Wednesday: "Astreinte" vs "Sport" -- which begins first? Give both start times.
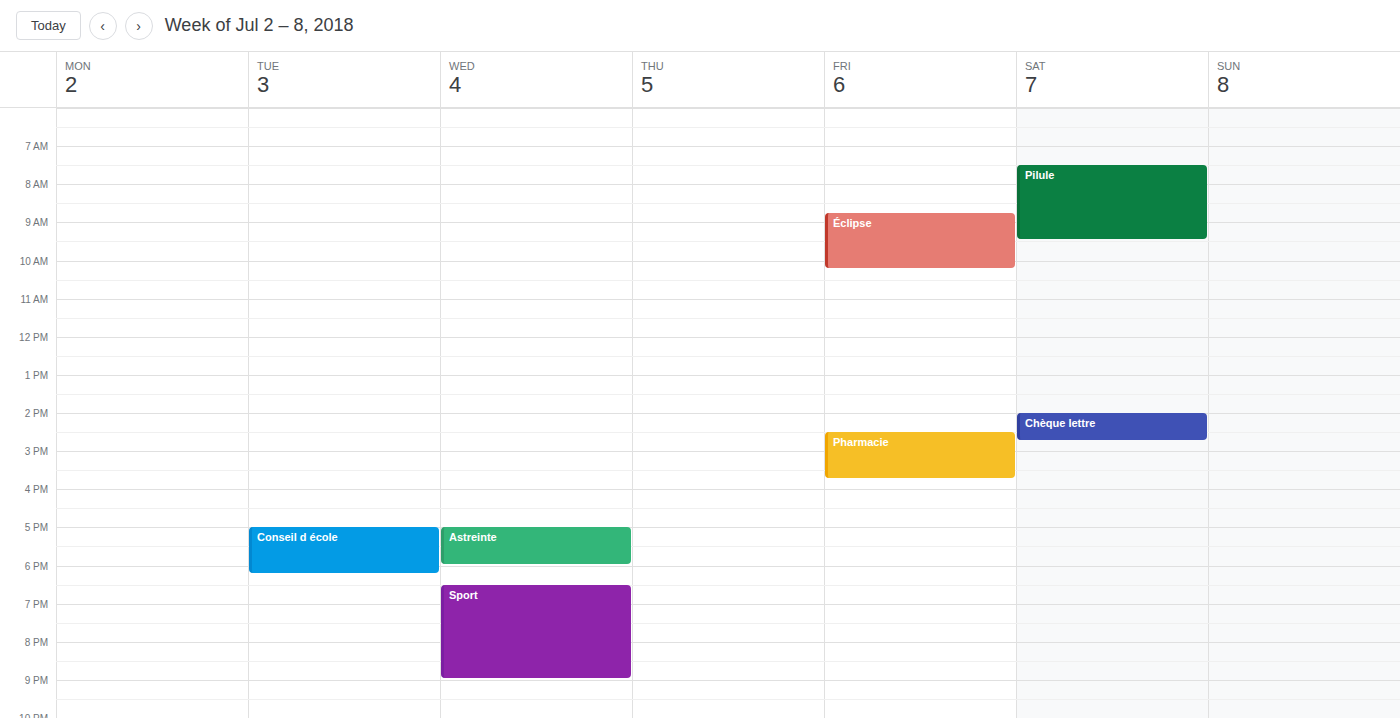
"Astreinte" 5:00 PM; "Sport" 6:30 PM.